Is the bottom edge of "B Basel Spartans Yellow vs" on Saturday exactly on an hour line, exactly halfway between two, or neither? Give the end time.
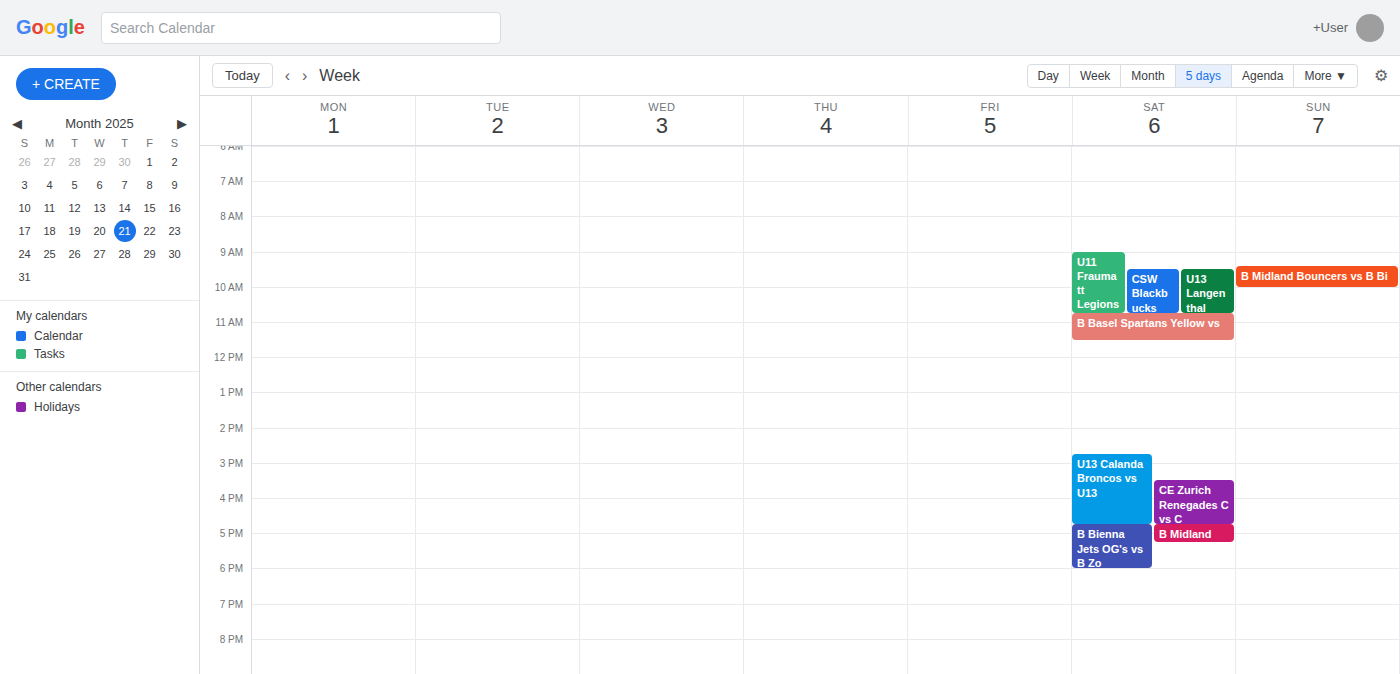
11:30 AM -- halfway between the 11 AM and 12 PM lines.